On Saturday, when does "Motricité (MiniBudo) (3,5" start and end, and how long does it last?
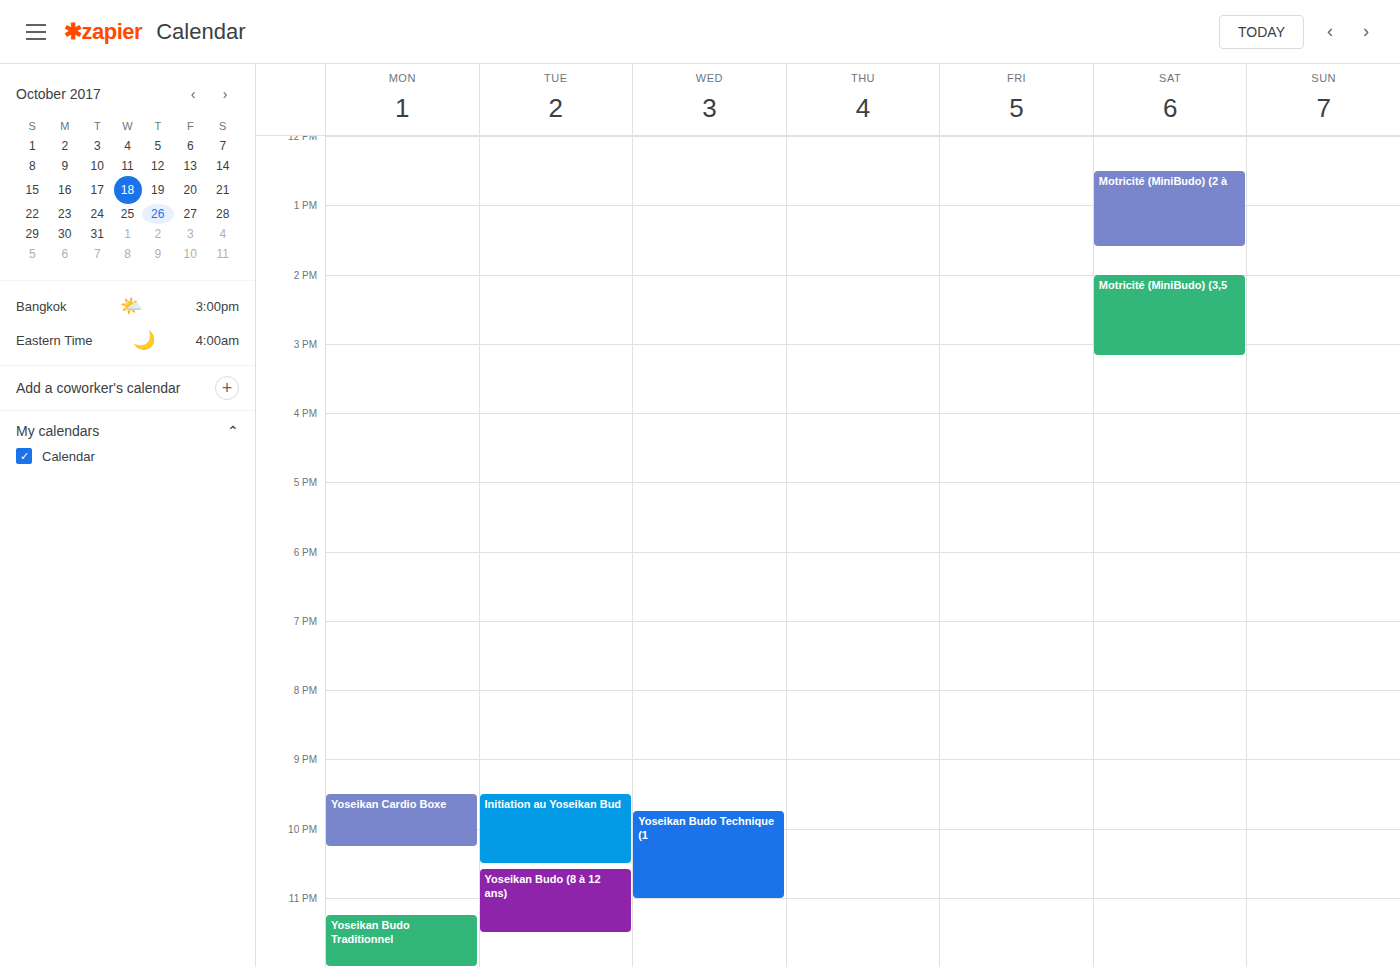
2:00 PM to 3:10 PM, 1 hour 10 minutes